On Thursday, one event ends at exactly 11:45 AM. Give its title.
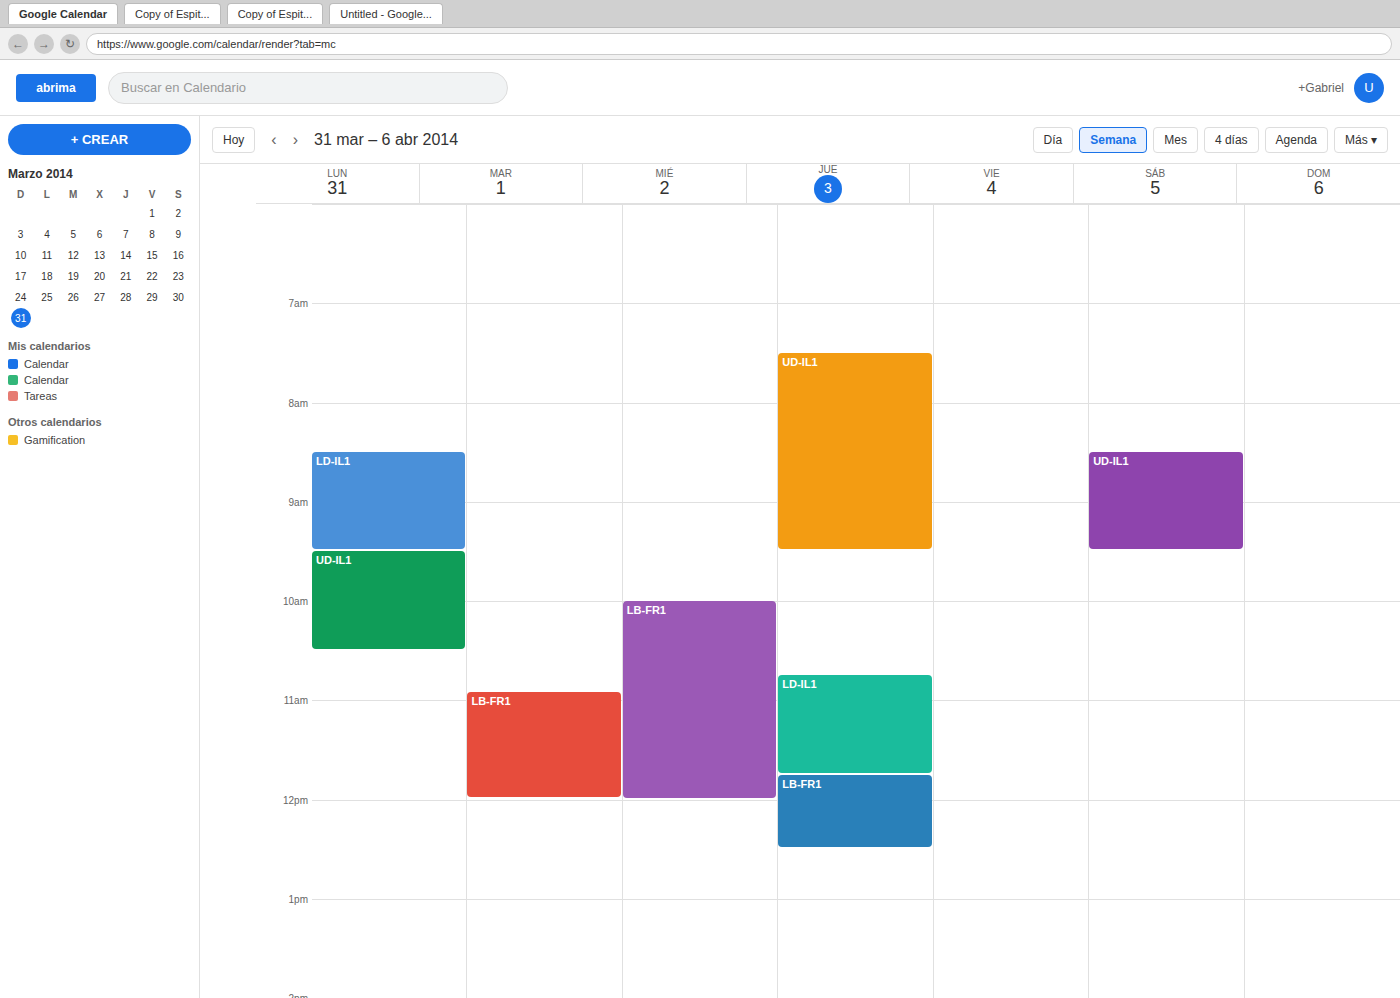
"LD-IL1"